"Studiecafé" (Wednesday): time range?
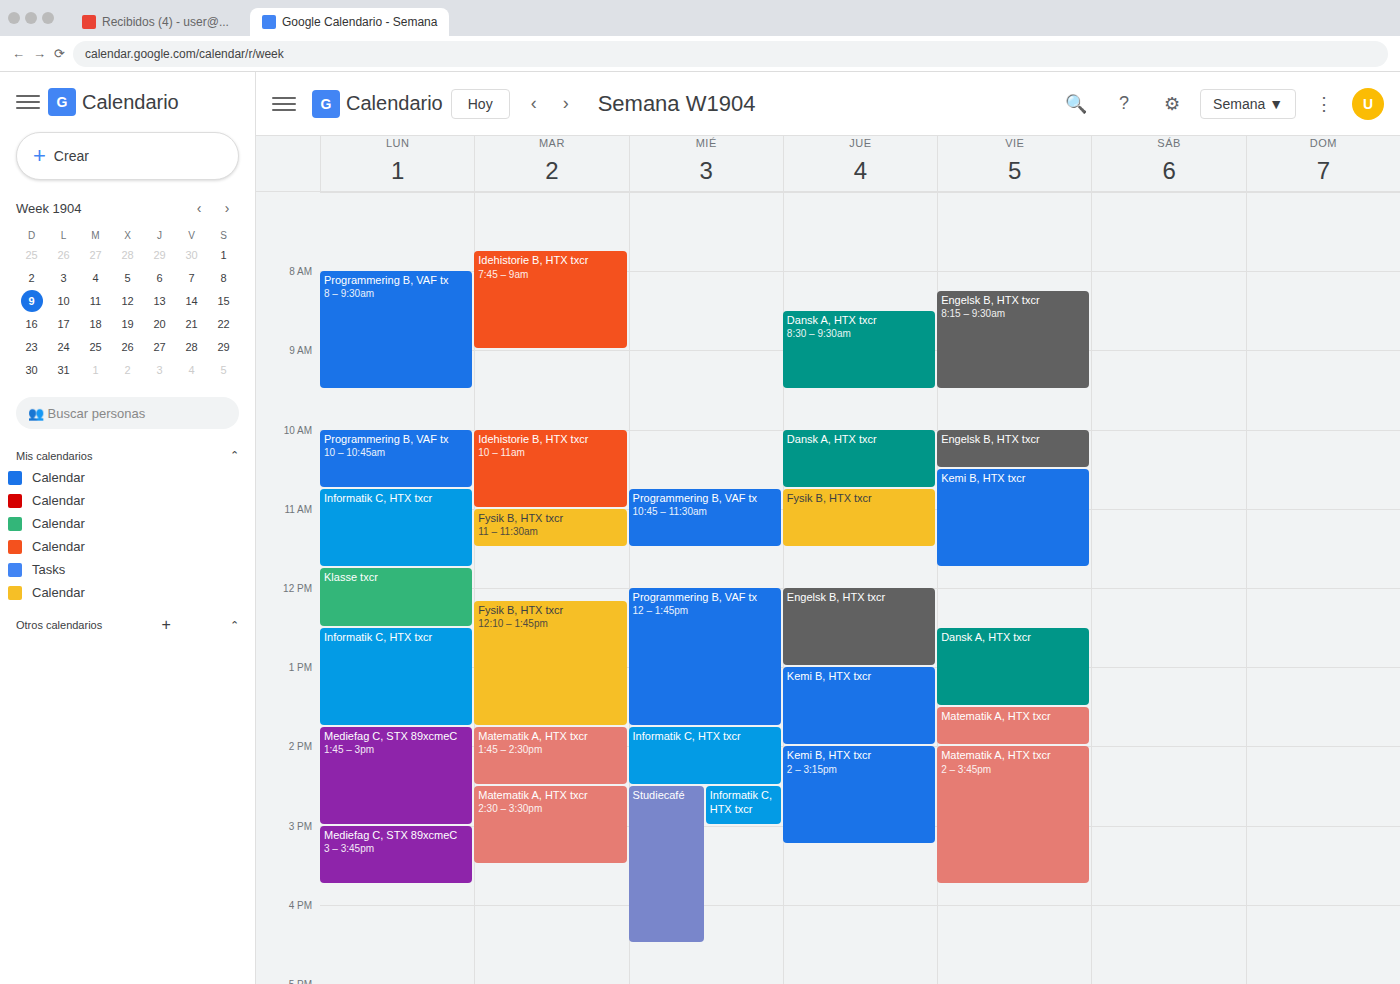
2:30 PM to 4:30 PM